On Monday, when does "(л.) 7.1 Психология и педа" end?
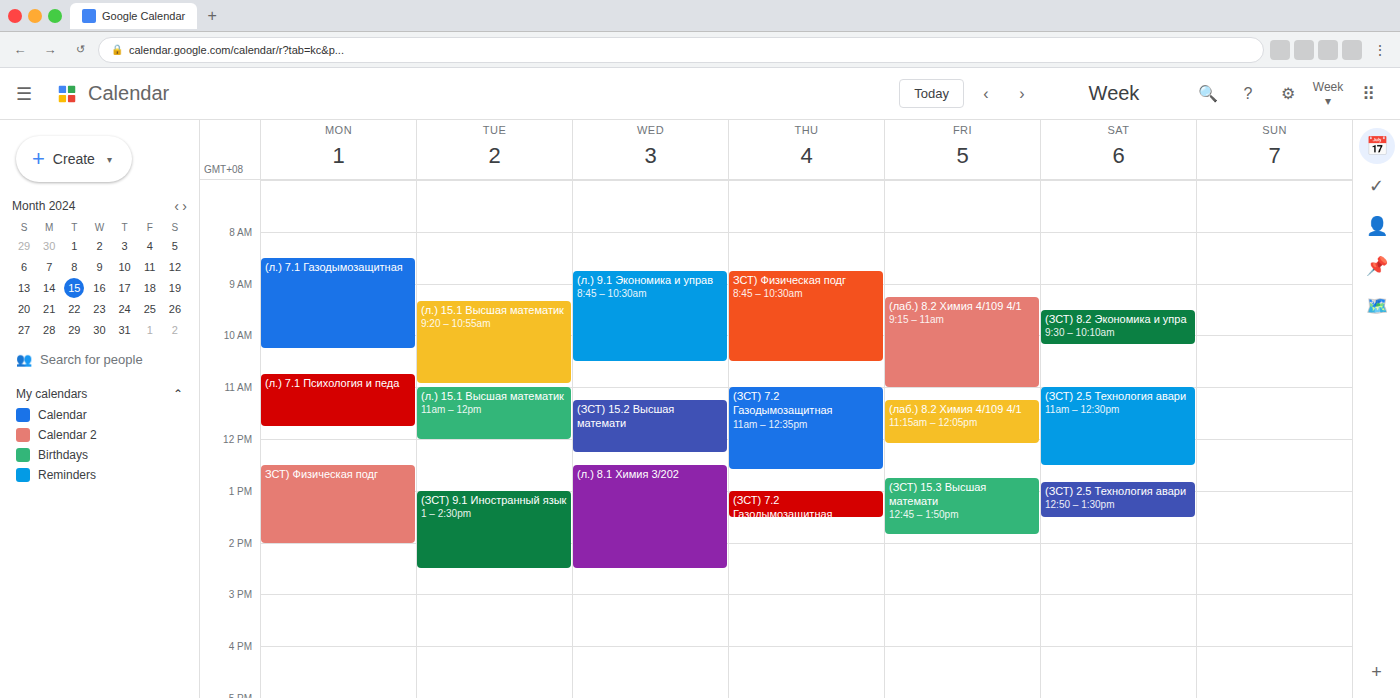
11:45